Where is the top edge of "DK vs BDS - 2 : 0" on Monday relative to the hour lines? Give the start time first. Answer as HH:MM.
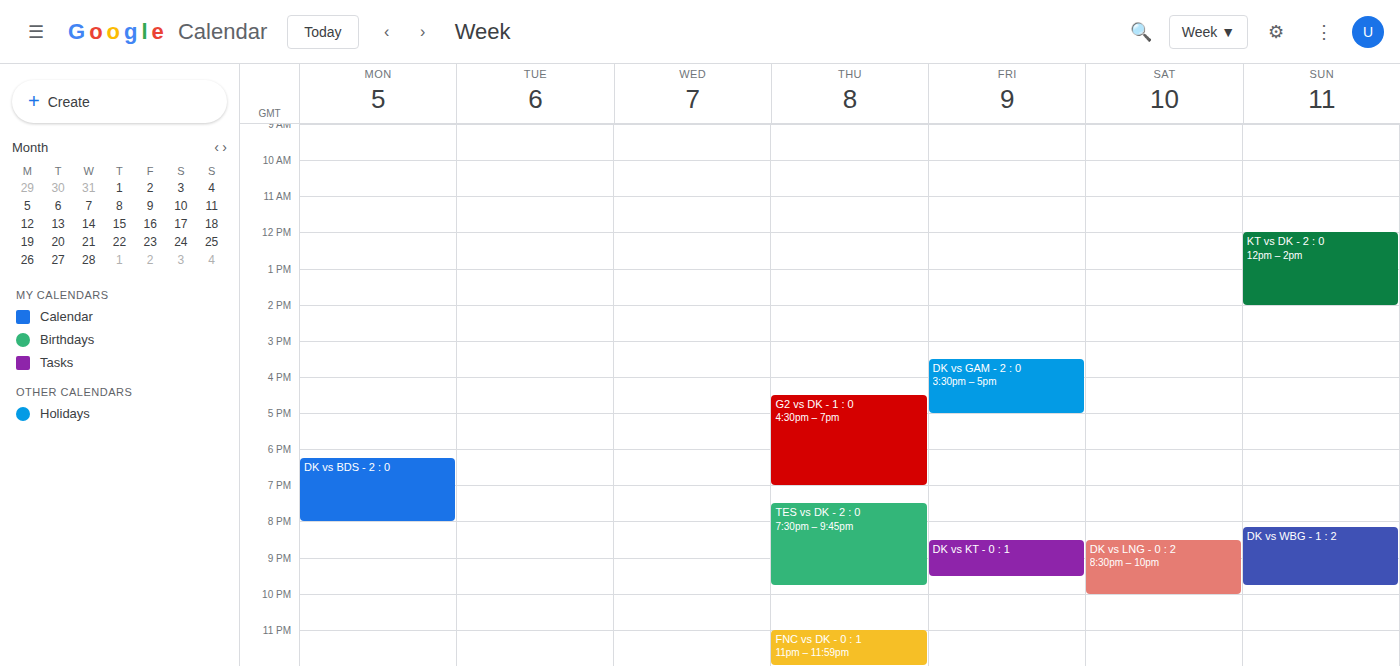
18:15 -- neither: a quarter of the way from the 18:00 line to the 19:00 line.